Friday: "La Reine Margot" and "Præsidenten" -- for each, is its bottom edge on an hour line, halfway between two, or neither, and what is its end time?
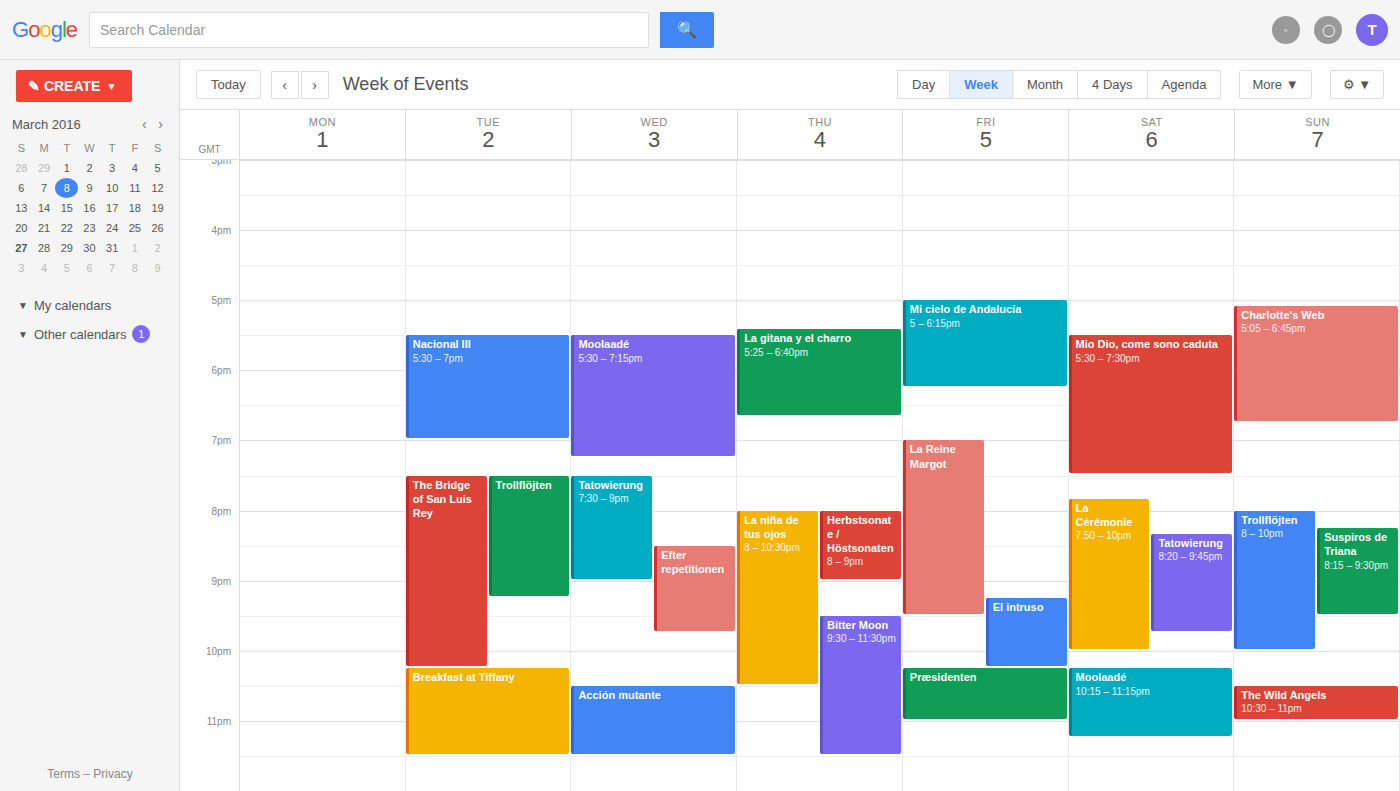
"La Reine Margot": 9:30 PM, halfway between the 9 PM and 10 PM lines. "Præsidenten": 11:00 PM, exactly on the 11 PM line.